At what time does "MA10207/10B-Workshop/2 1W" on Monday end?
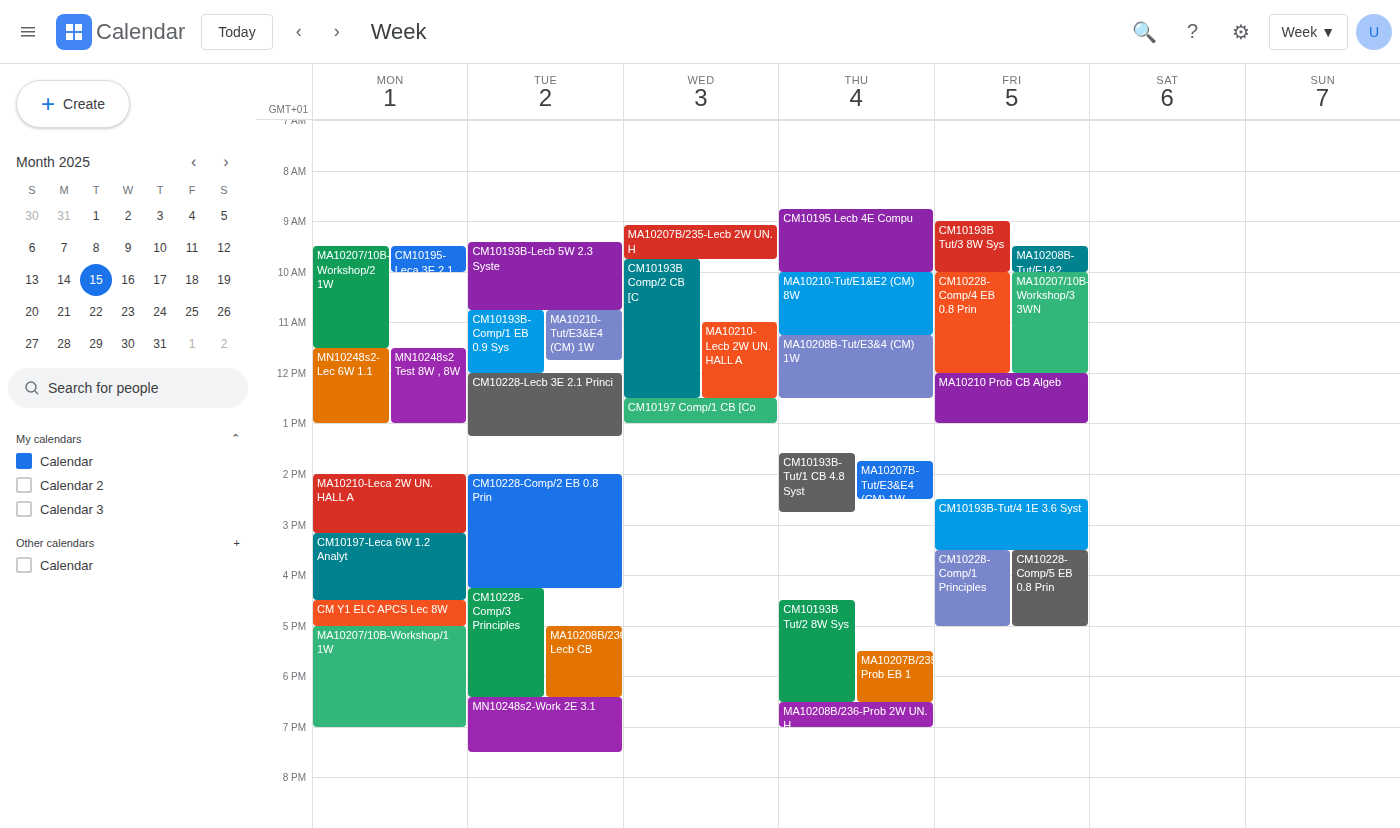
11:30 AM